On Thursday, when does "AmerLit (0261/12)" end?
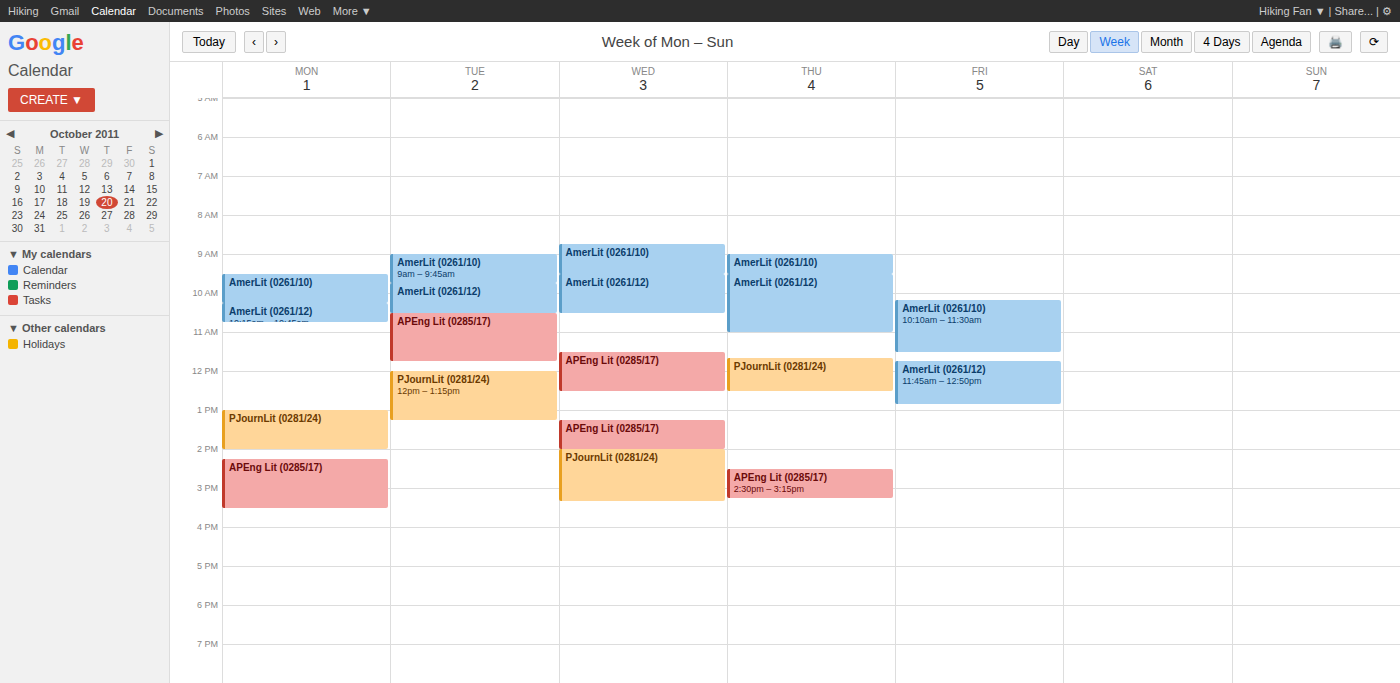
11:00 AM